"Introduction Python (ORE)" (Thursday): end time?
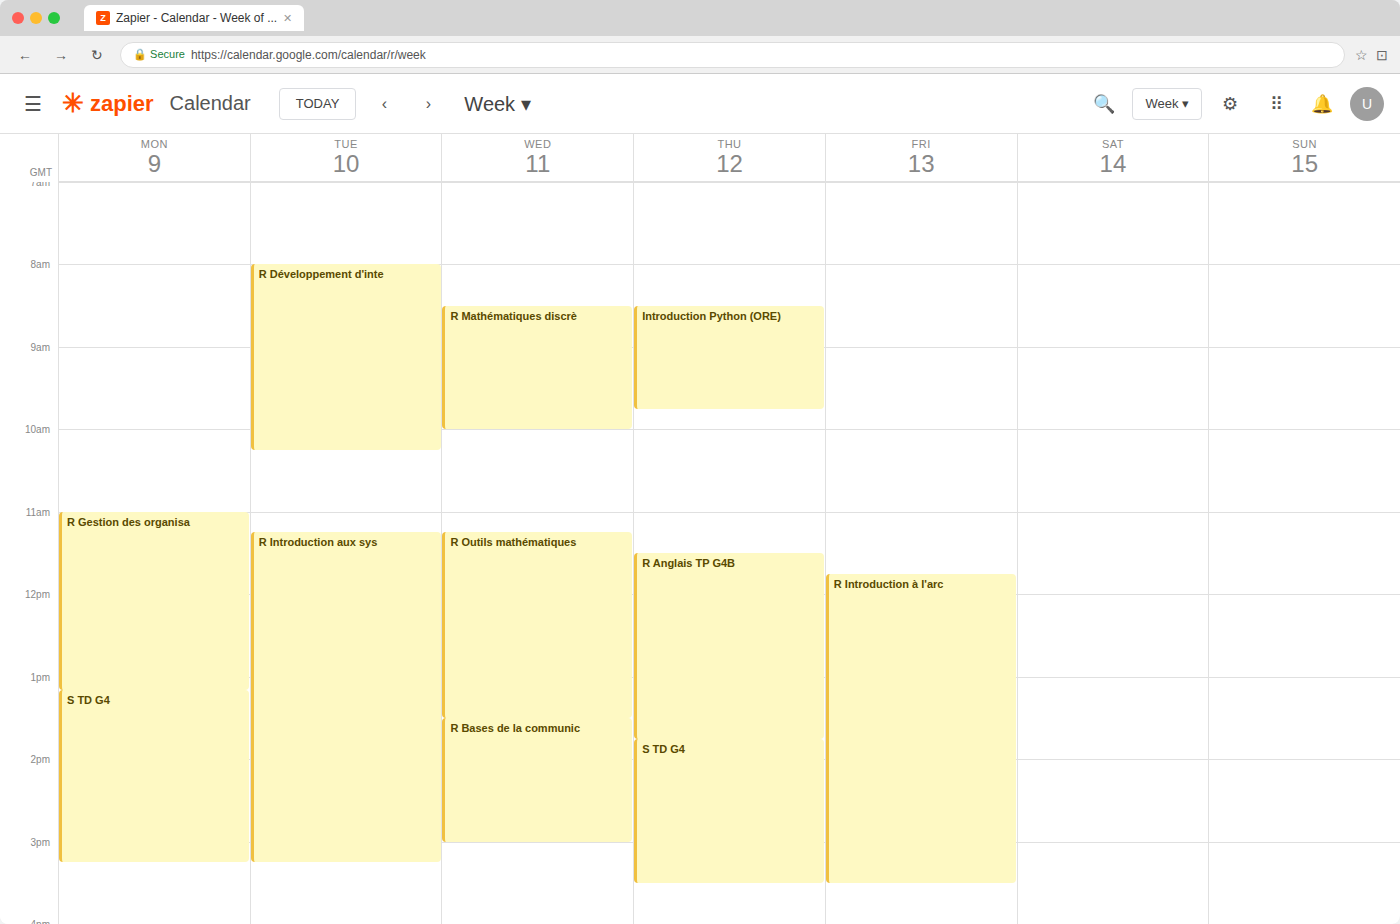
9:45 AM